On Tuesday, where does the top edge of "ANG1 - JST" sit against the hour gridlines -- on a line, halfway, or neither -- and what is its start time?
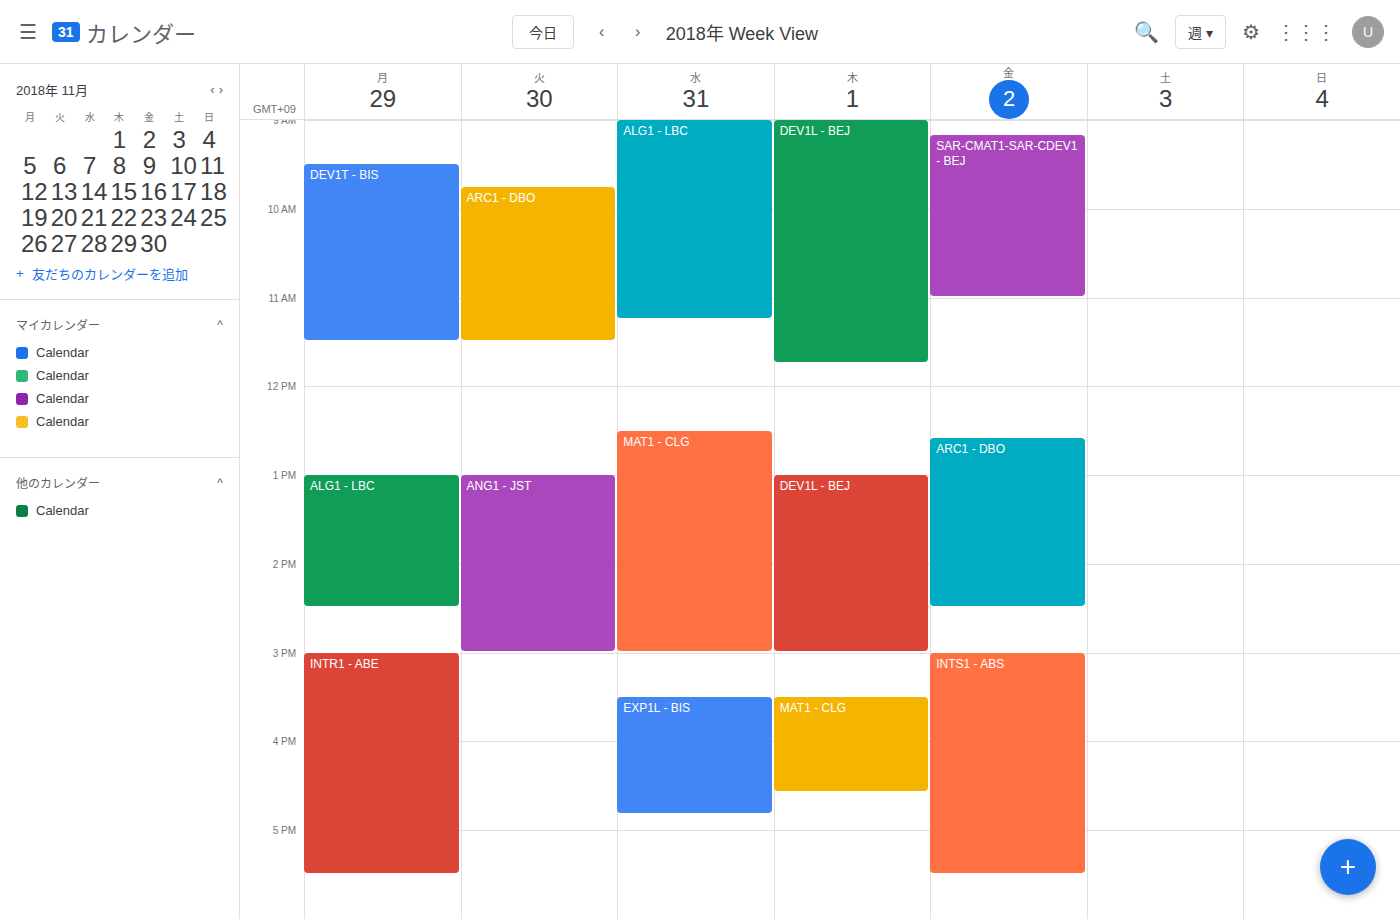
1:00 PM -- exactly on the 1 PM line.